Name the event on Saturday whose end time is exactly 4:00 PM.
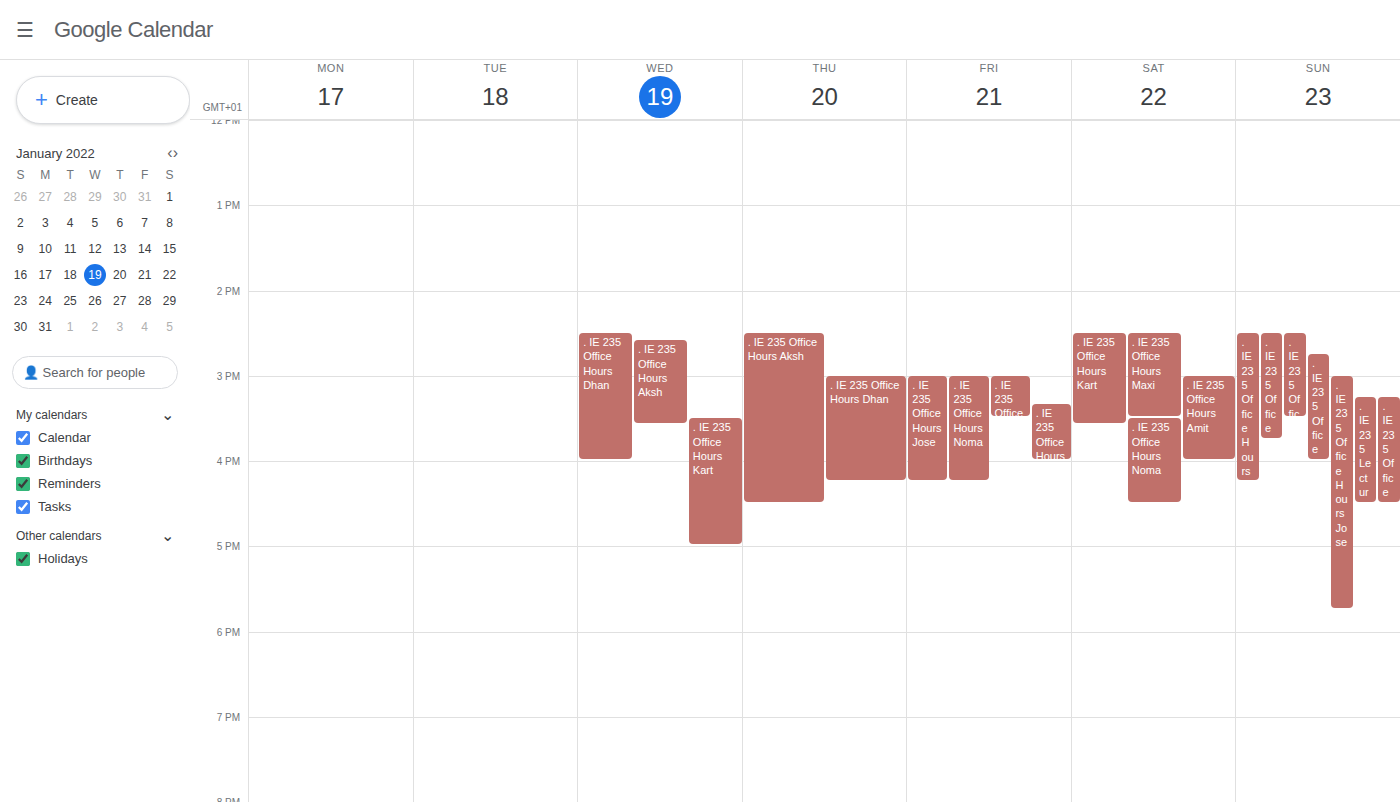
". IE 235 Office Hours Amit"